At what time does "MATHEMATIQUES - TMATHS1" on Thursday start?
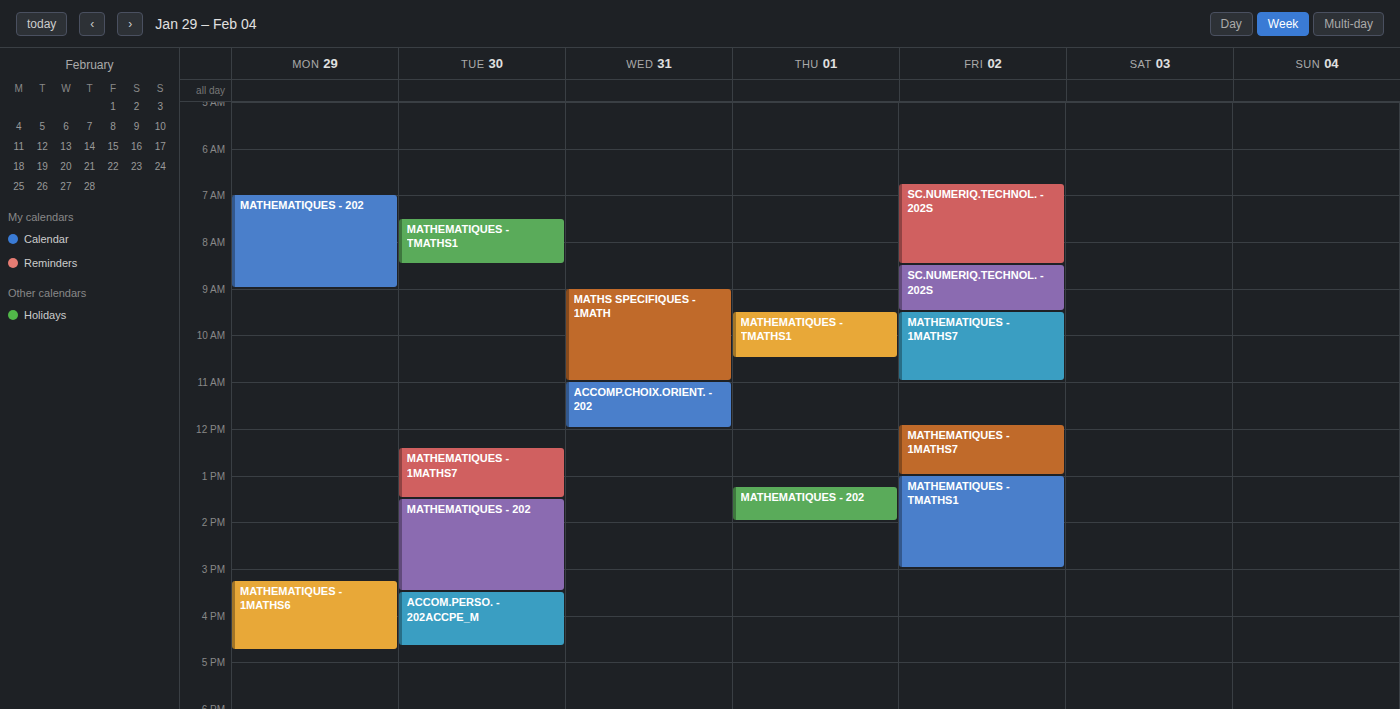
09:30